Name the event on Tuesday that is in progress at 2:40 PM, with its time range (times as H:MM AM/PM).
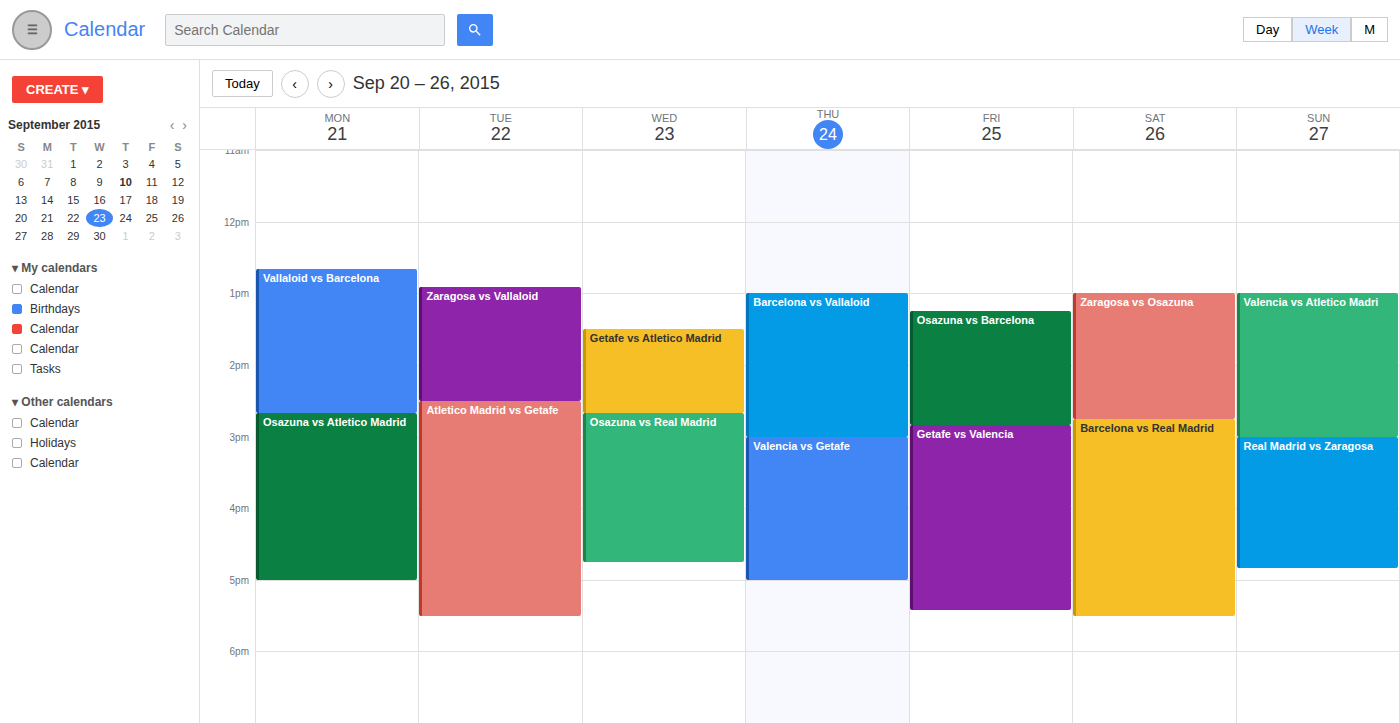
"Atletico Madrid vs Getafe", 2:30 PM to 5:30 PM